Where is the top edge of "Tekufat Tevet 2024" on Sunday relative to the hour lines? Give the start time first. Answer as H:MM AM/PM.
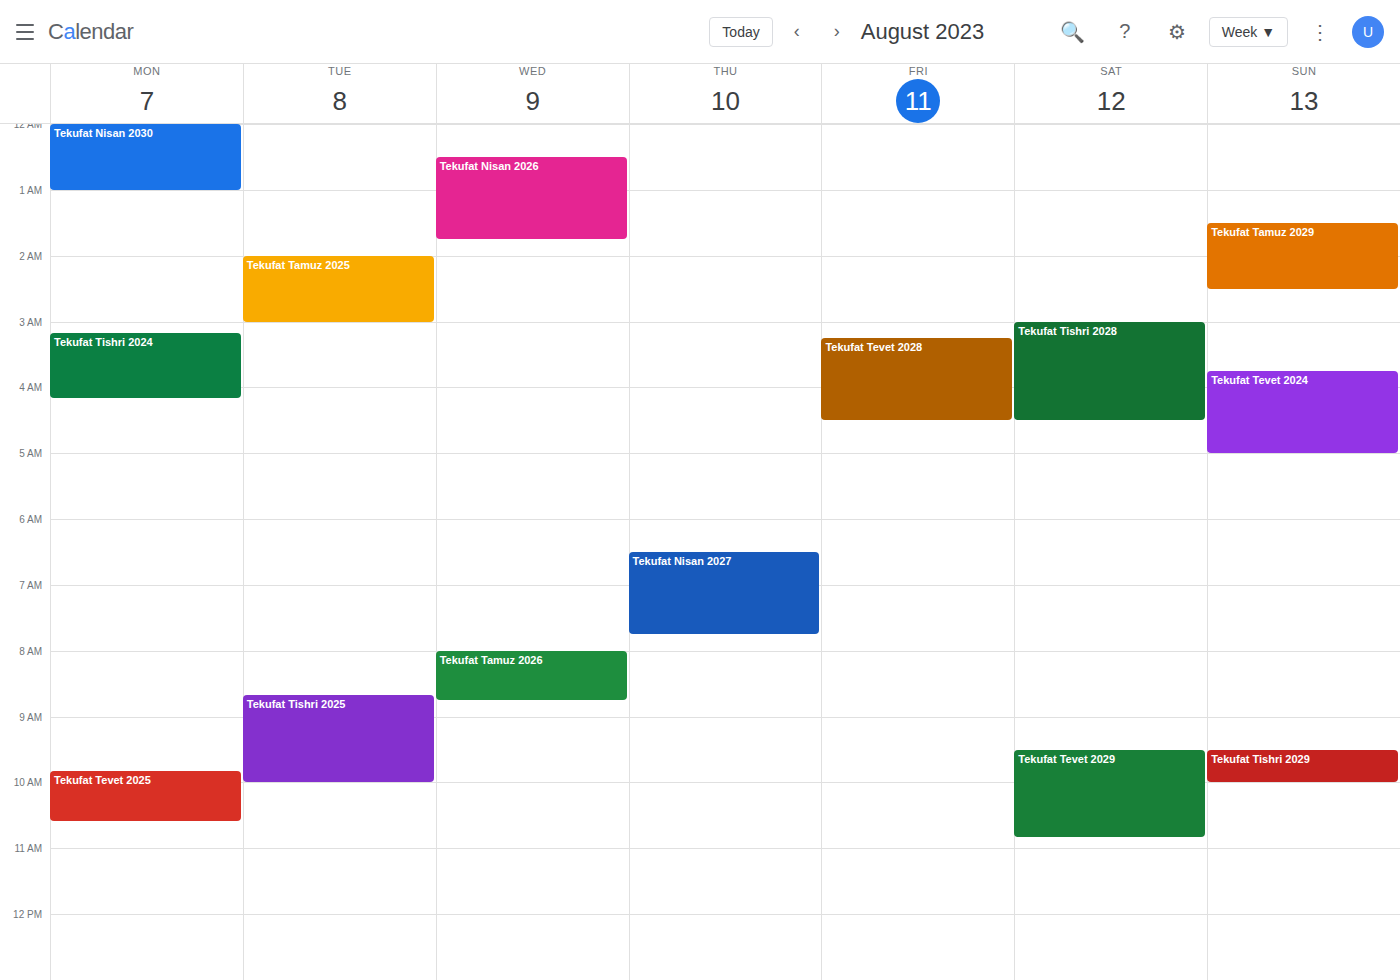
3:45 AM -- neither: three quarters of the way from the 3 AM line to the 4 AM line.